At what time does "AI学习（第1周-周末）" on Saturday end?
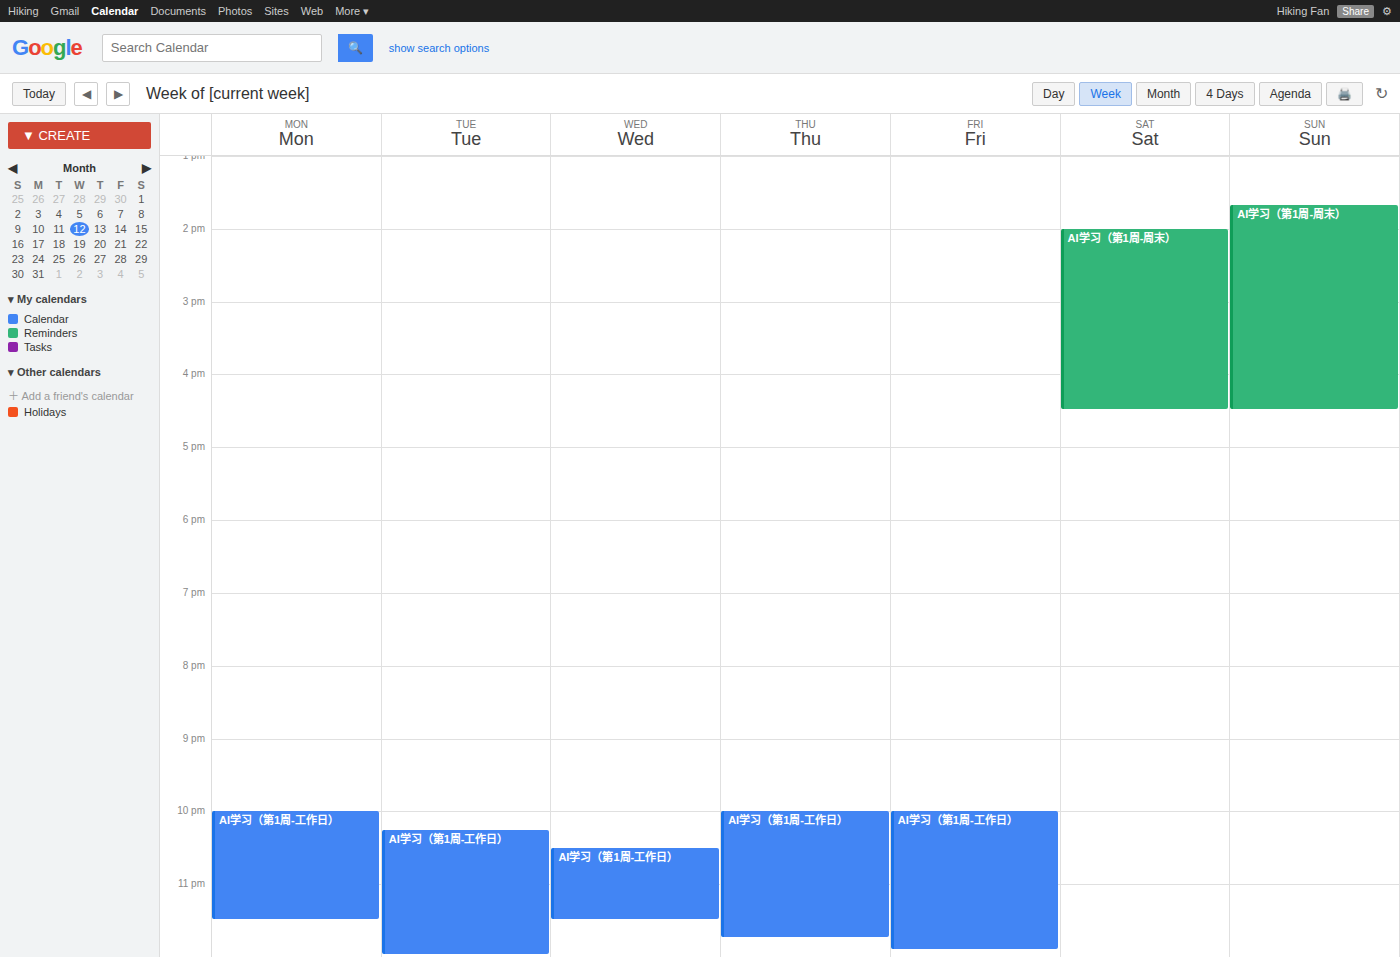
4:30 PM